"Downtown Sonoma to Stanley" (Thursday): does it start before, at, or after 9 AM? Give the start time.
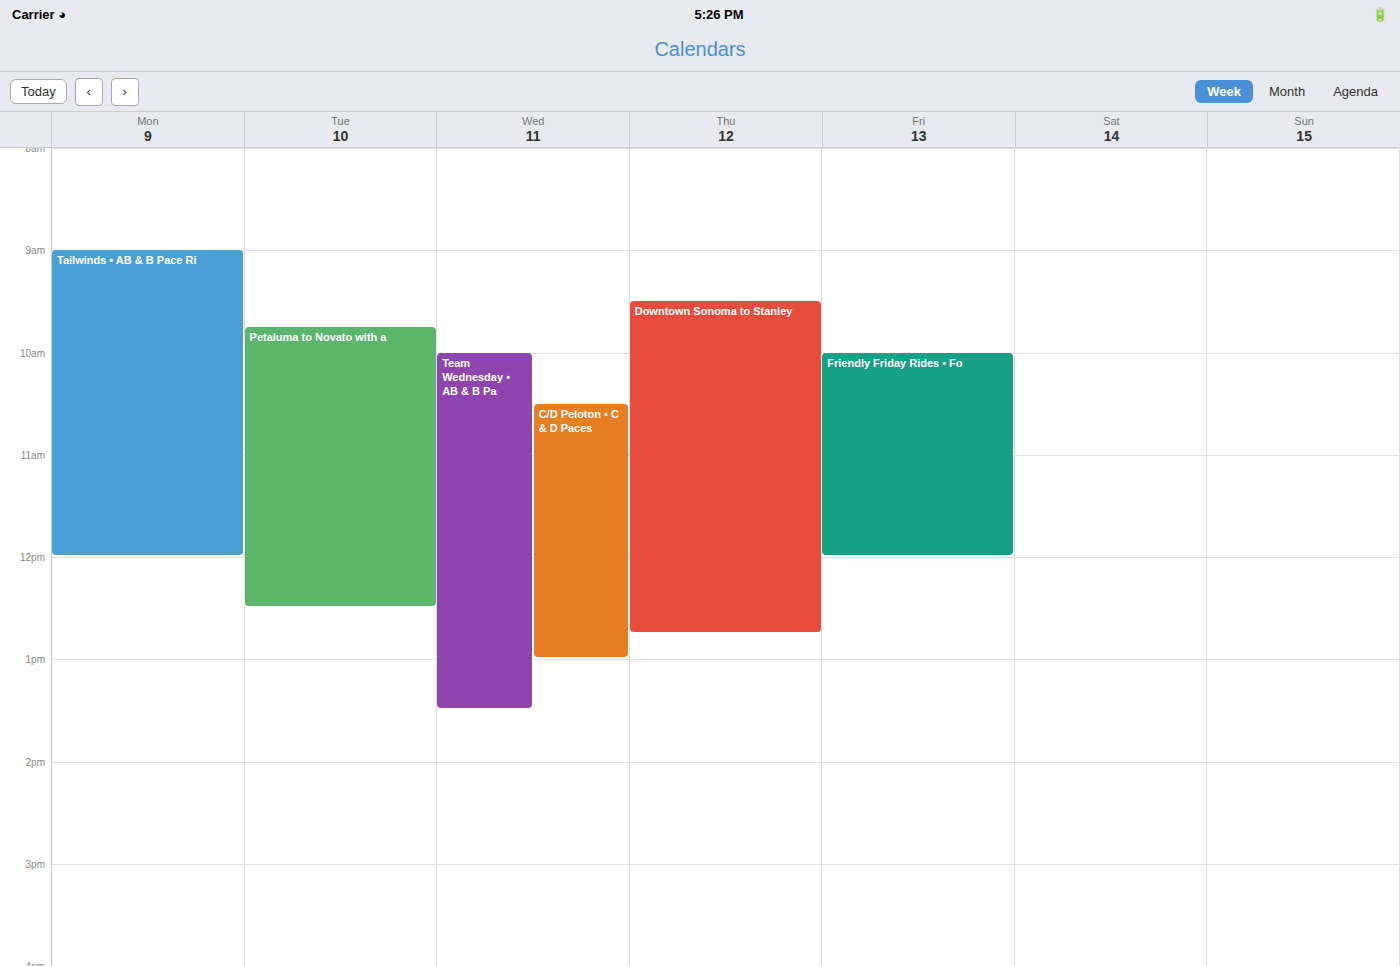
9:30 AM -- after 9 AM, 30 minutes below the 9 AM line.